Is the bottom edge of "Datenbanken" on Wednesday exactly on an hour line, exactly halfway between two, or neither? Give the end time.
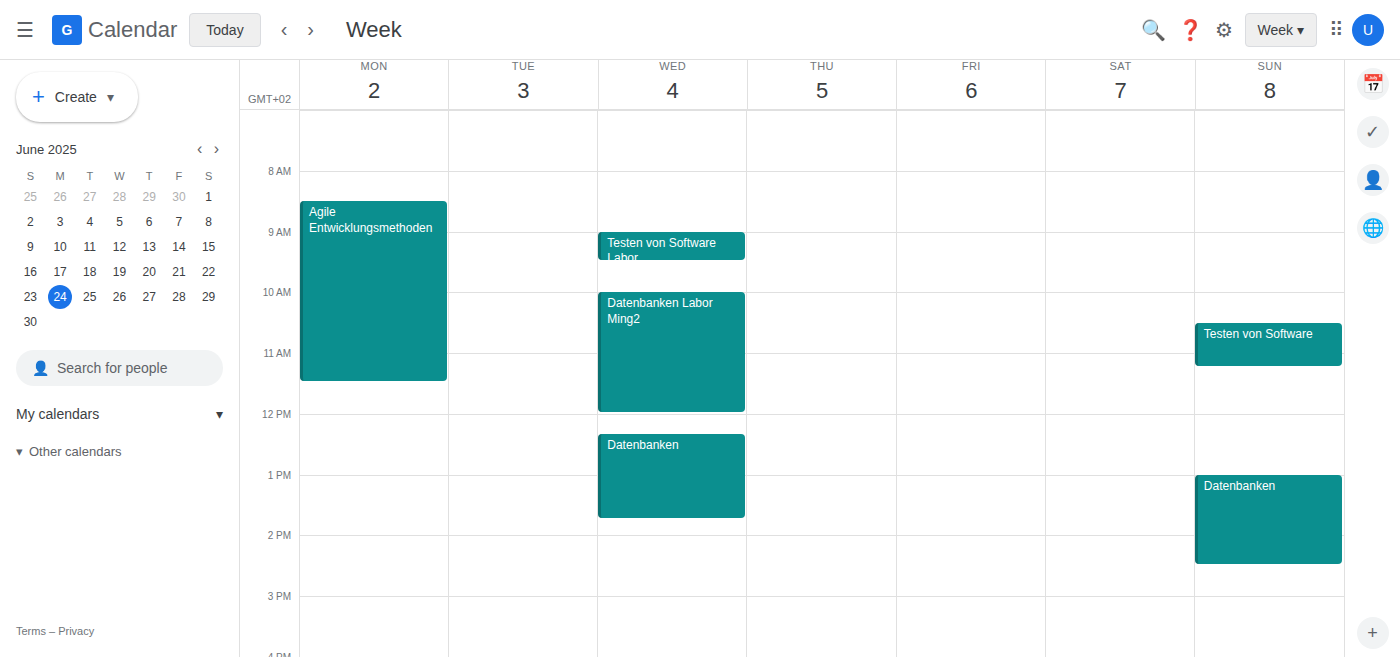
1:45 PM -- neither: three quarters of the way from the 1 PM line to the 2 PM line.